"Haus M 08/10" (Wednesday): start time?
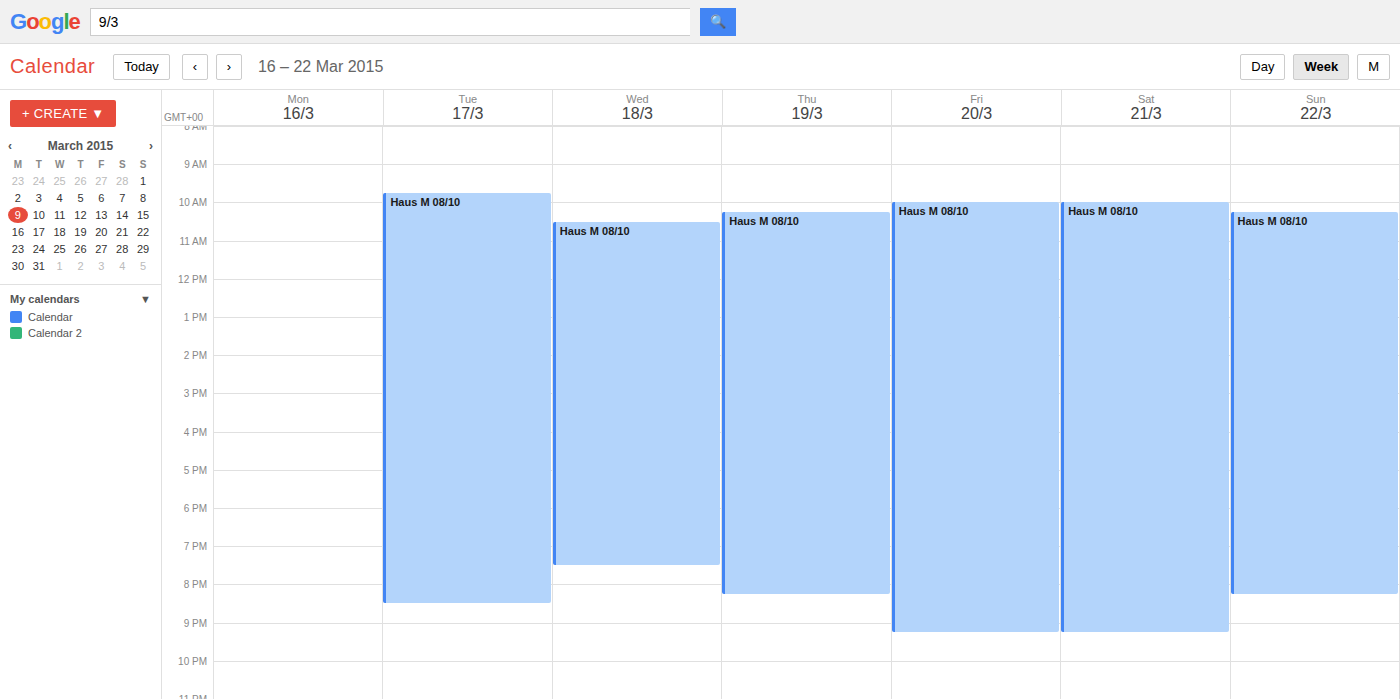
10:30 AM